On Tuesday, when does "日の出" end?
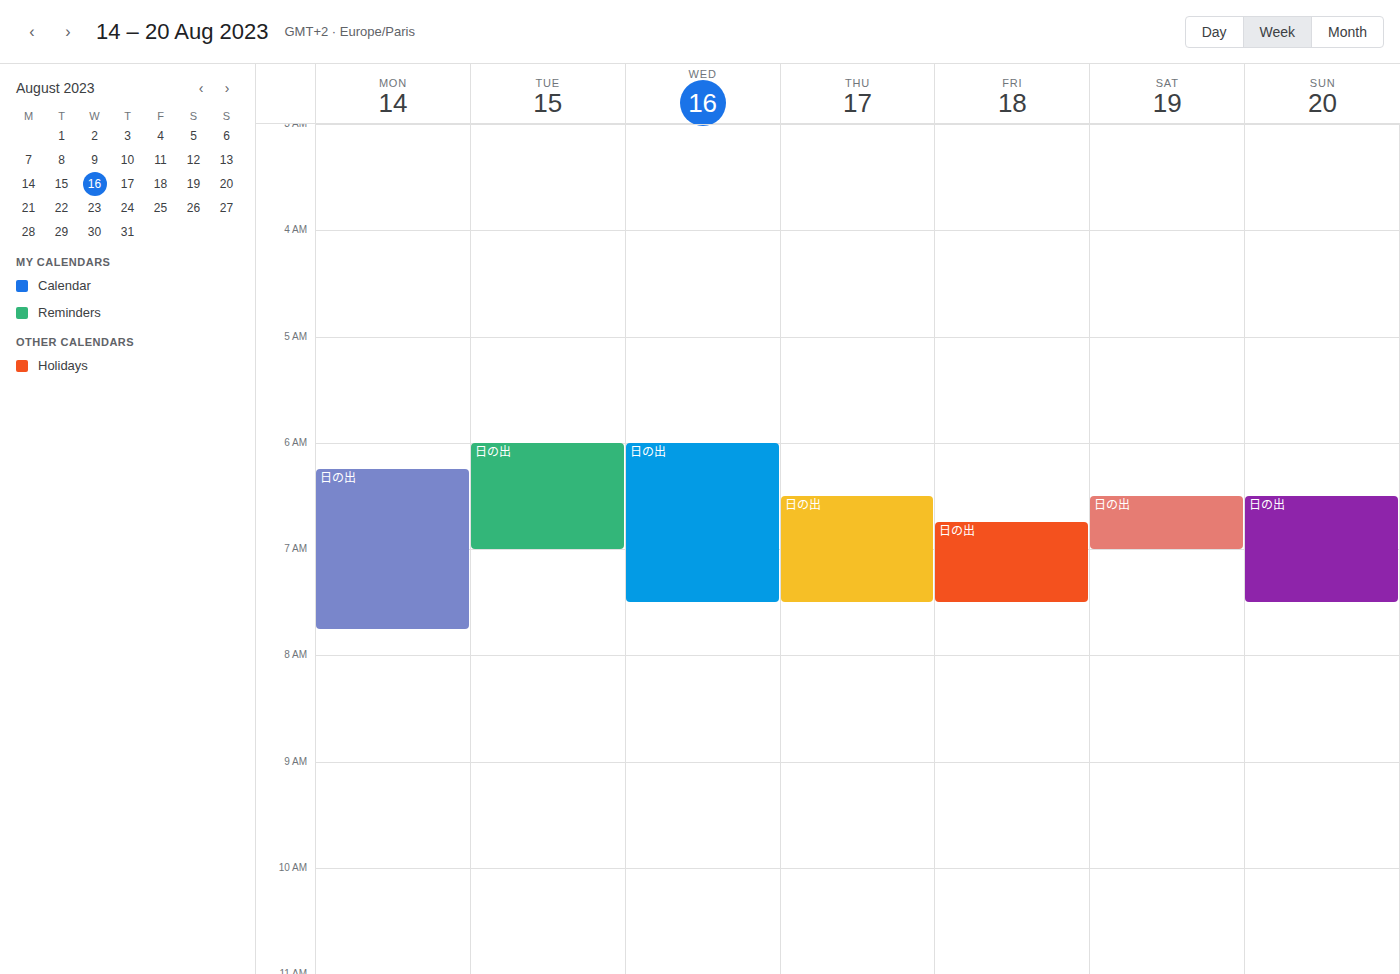
7:00 AM